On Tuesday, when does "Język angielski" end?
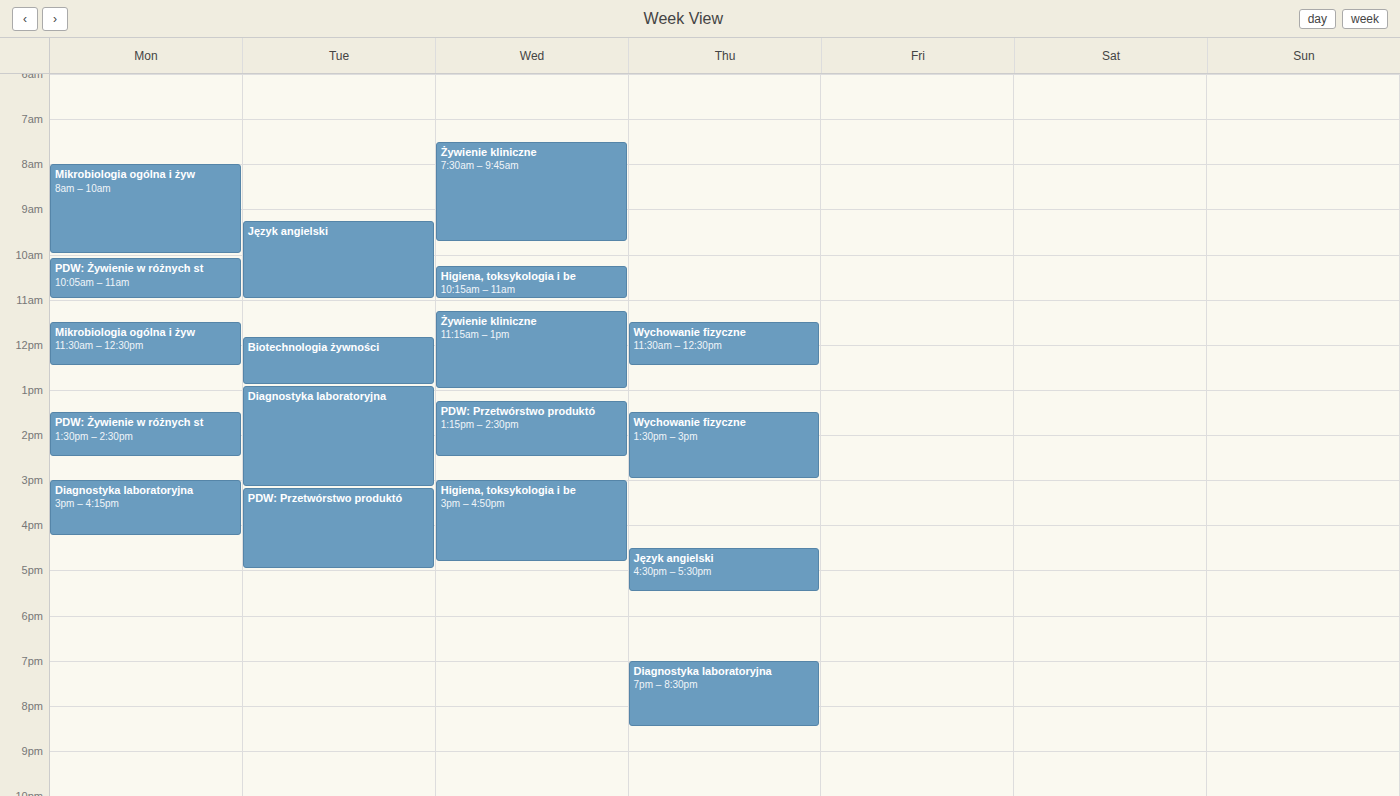
11:00 AM